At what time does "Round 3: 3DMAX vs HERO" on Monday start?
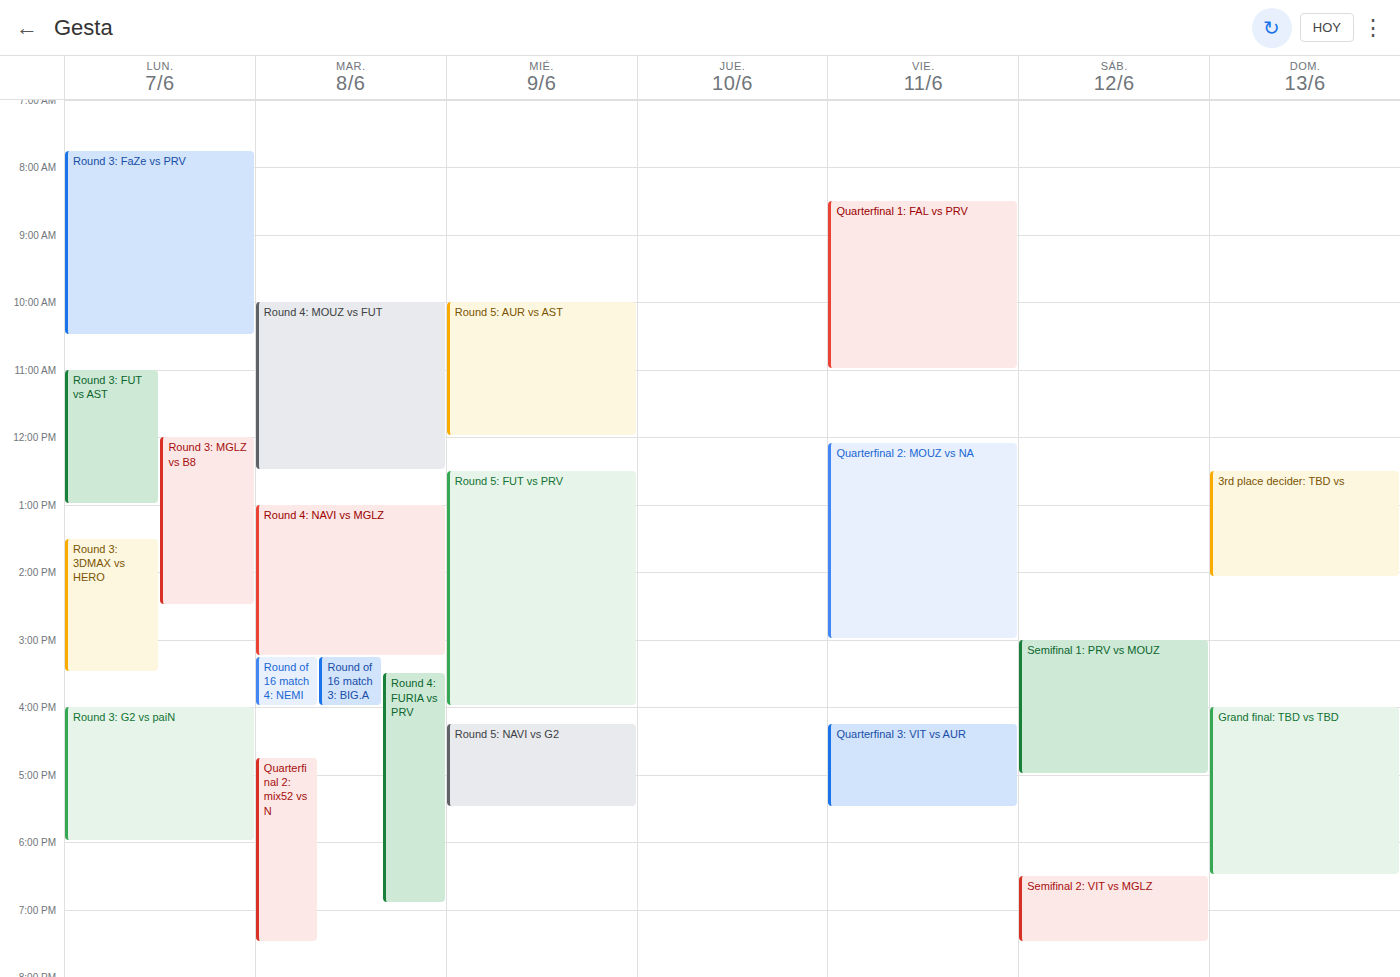
1:30 PM